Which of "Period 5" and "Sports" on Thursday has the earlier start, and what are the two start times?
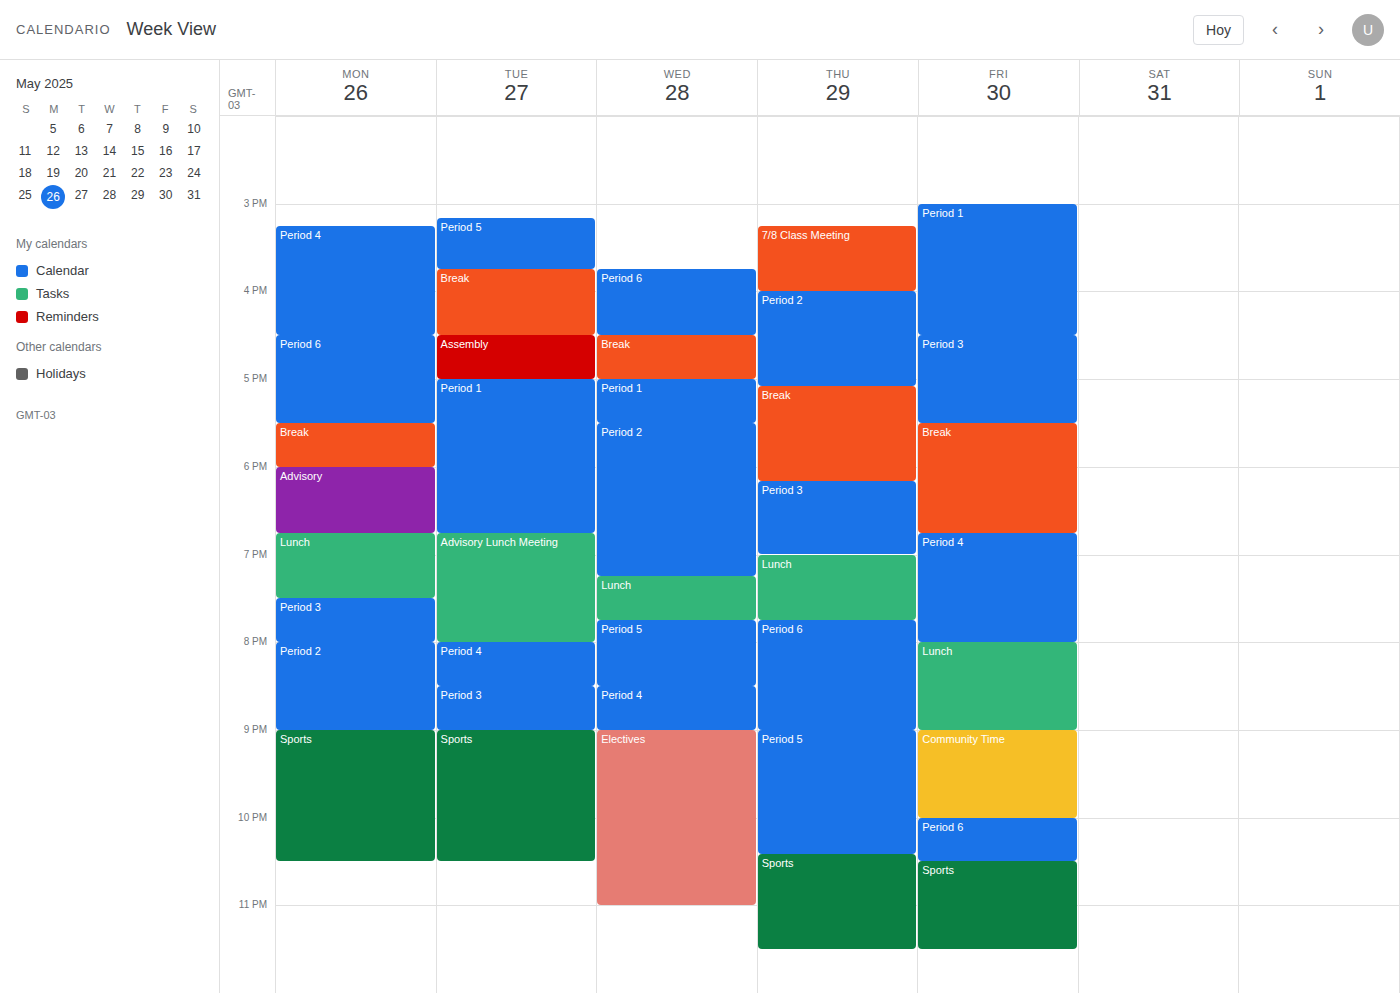
"Period 5" 21:00; "Sports" 22:25.